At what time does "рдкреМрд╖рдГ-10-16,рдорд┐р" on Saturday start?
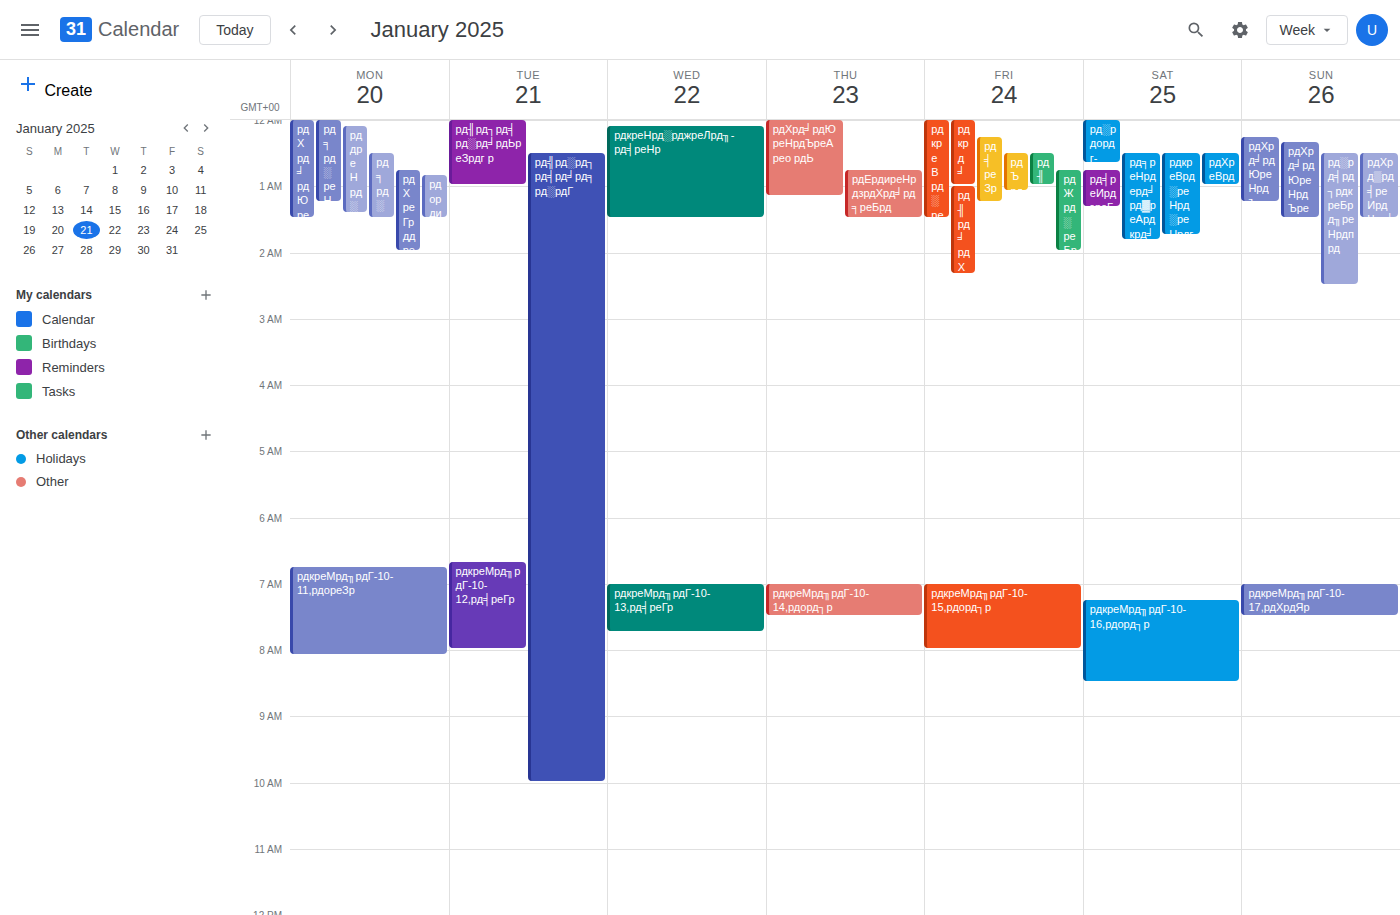
7:15 AM